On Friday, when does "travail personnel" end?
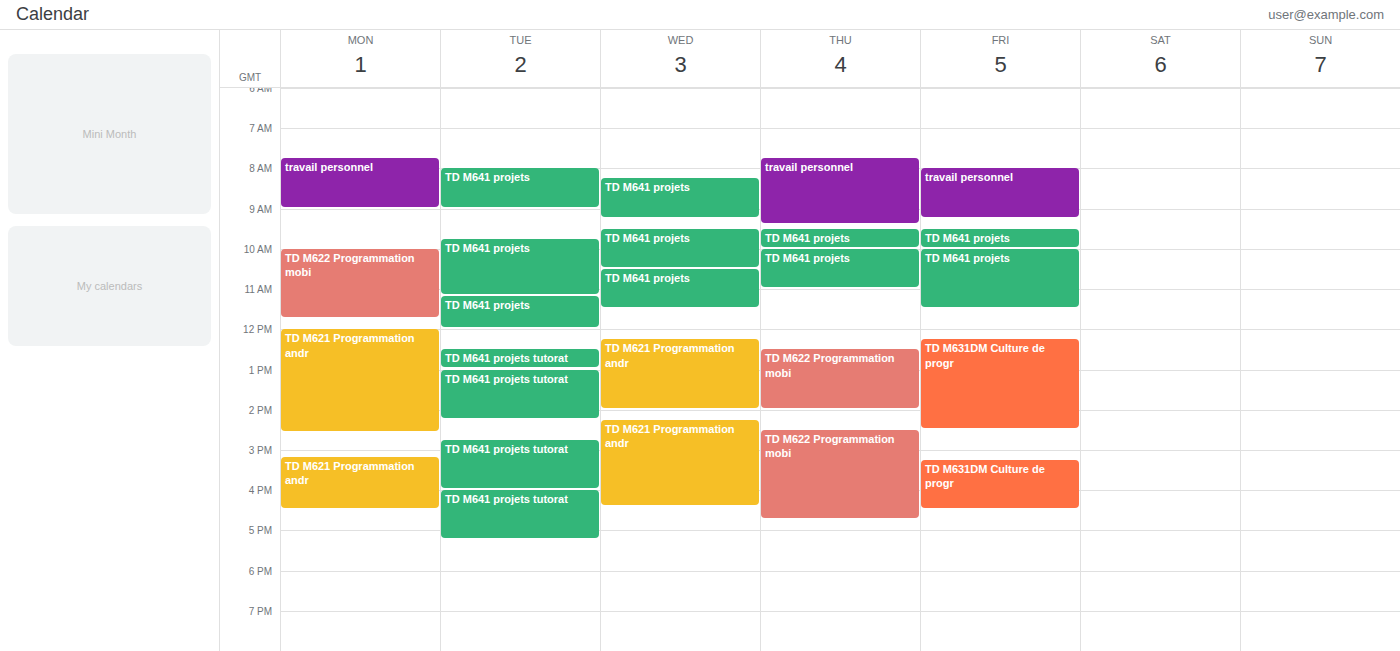
9:15 AM